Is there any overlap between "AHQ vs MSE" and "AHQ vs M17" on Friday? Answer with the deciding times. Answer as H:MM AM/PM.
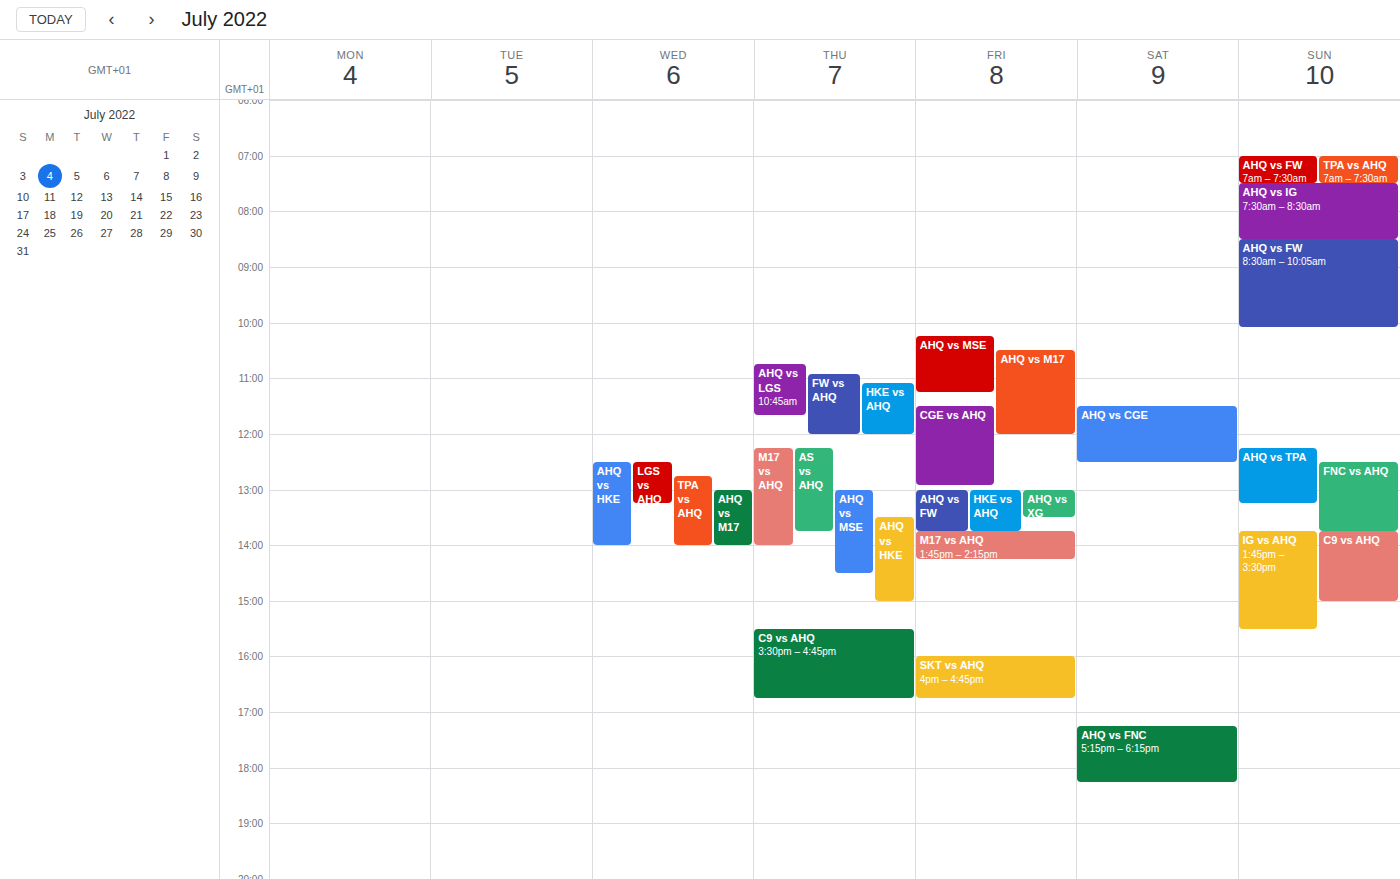
"AHQ vs M17" starts at 10:30 AM, before "AHQ vs MSE" ends at 11:15 AM -- they overlap.